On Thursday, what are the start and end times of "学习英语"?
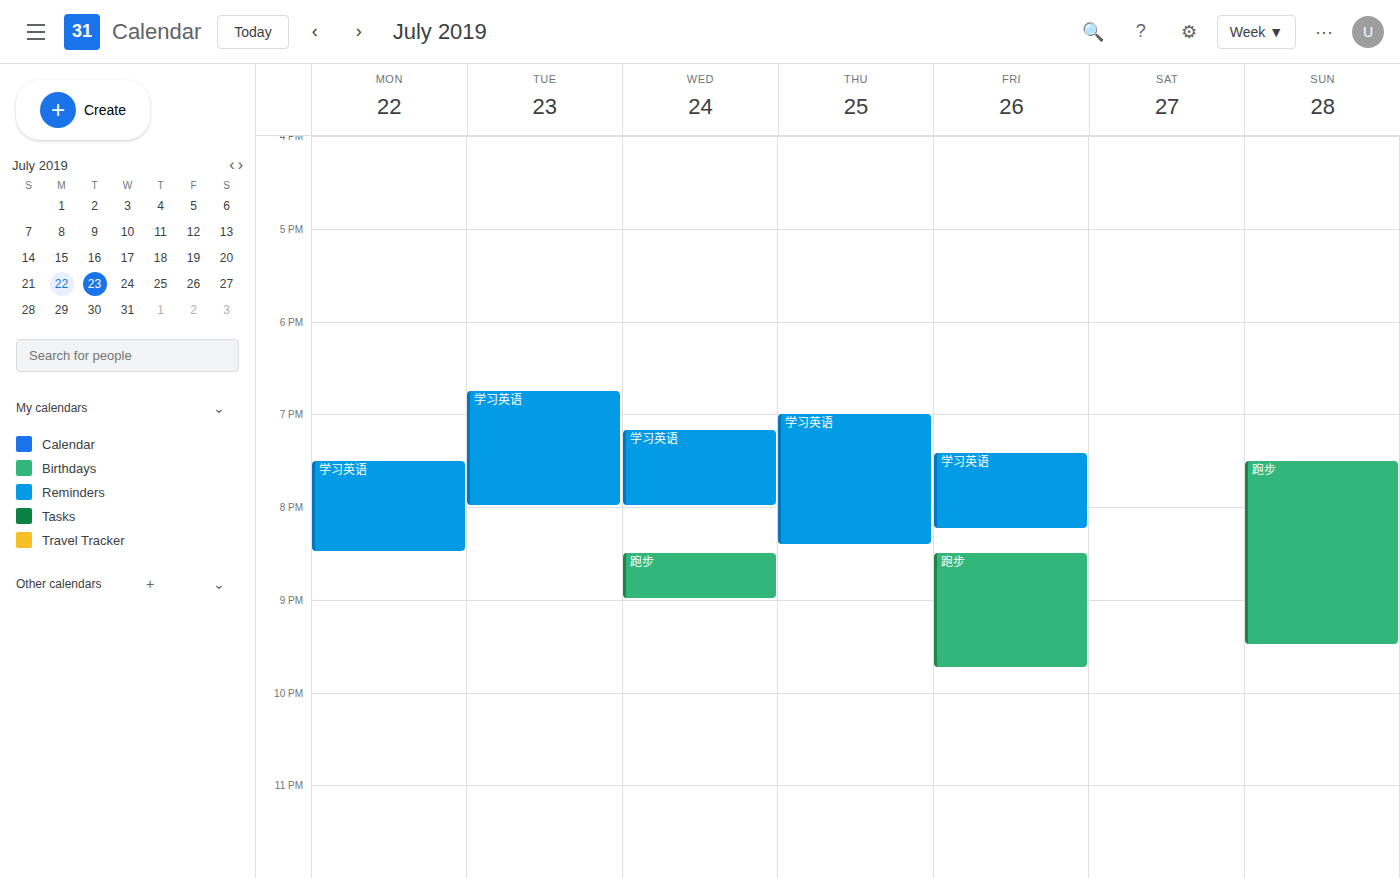
19:00 to 20:25